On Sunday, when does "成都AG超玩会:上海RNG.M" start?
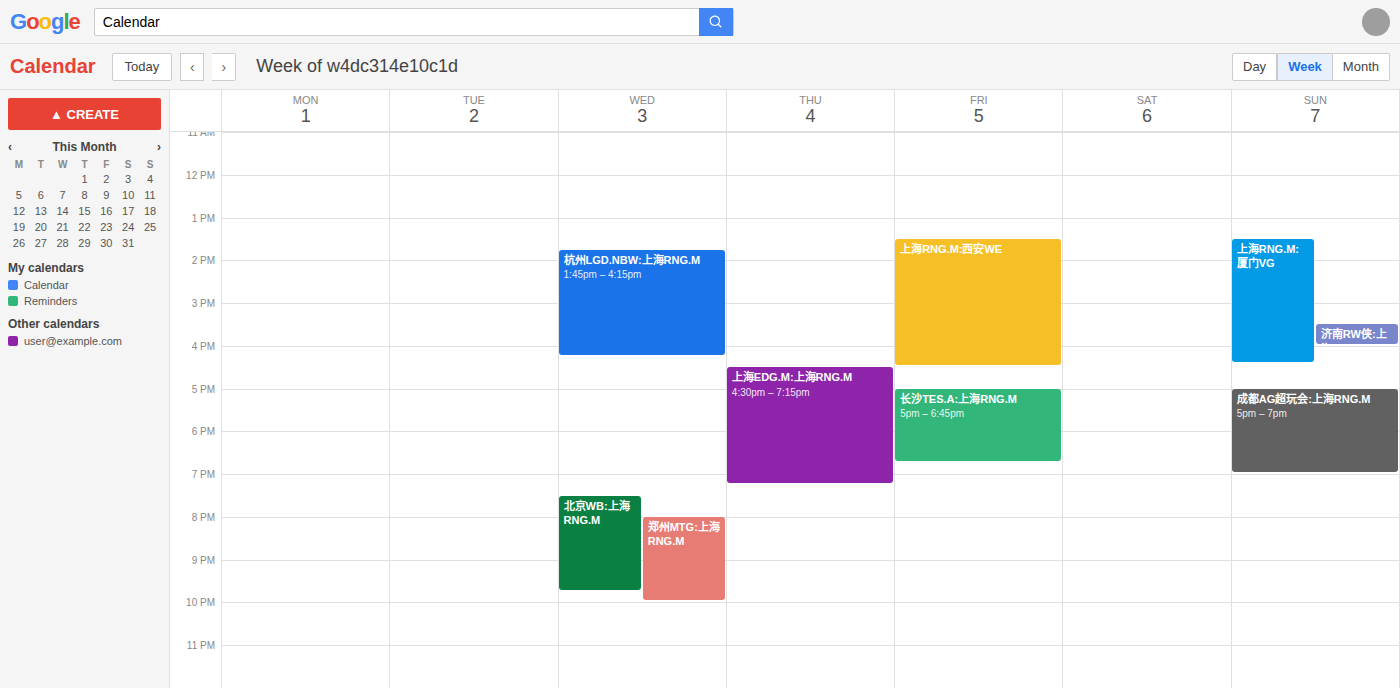
5:00 PM